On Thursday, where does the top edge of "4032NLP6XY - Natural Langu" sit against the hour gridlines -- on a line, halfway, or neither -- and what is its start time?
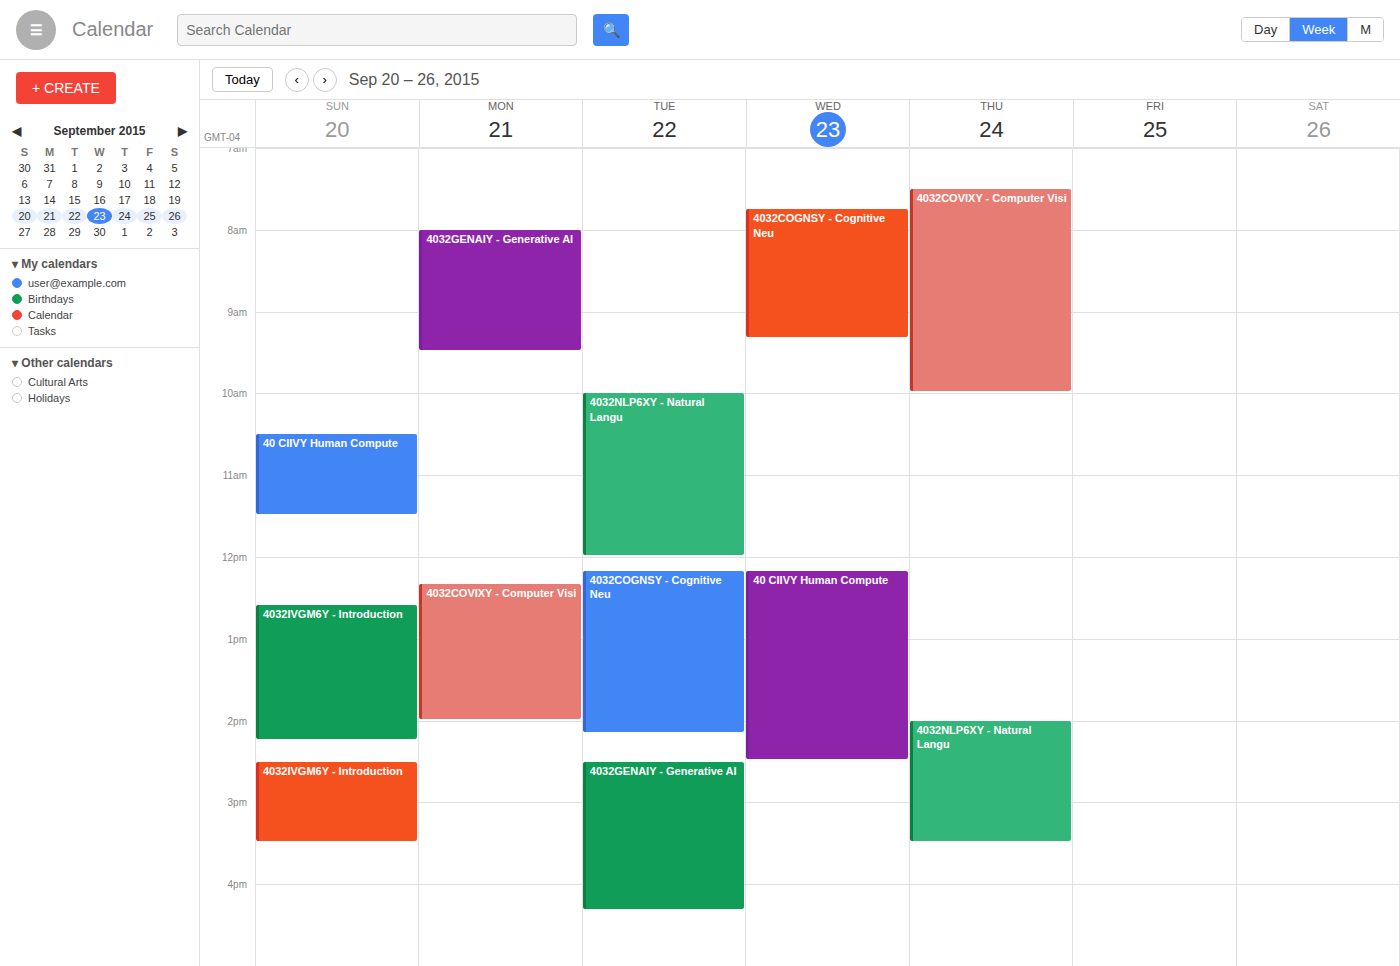
2:00 PM -- exactly on the 2 PM line.